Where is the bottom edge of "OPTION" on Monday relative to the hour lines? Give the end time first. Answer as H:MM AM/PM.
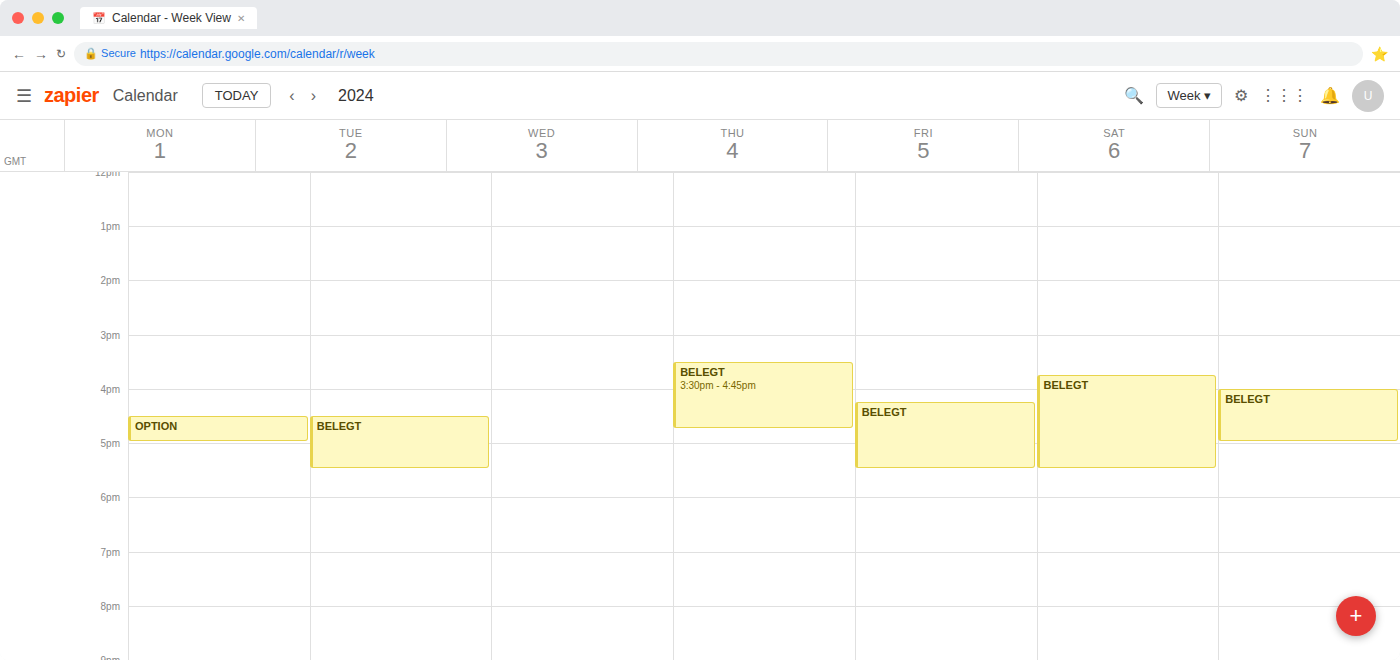
5:00 PM -- exactly on the 5 PM line.